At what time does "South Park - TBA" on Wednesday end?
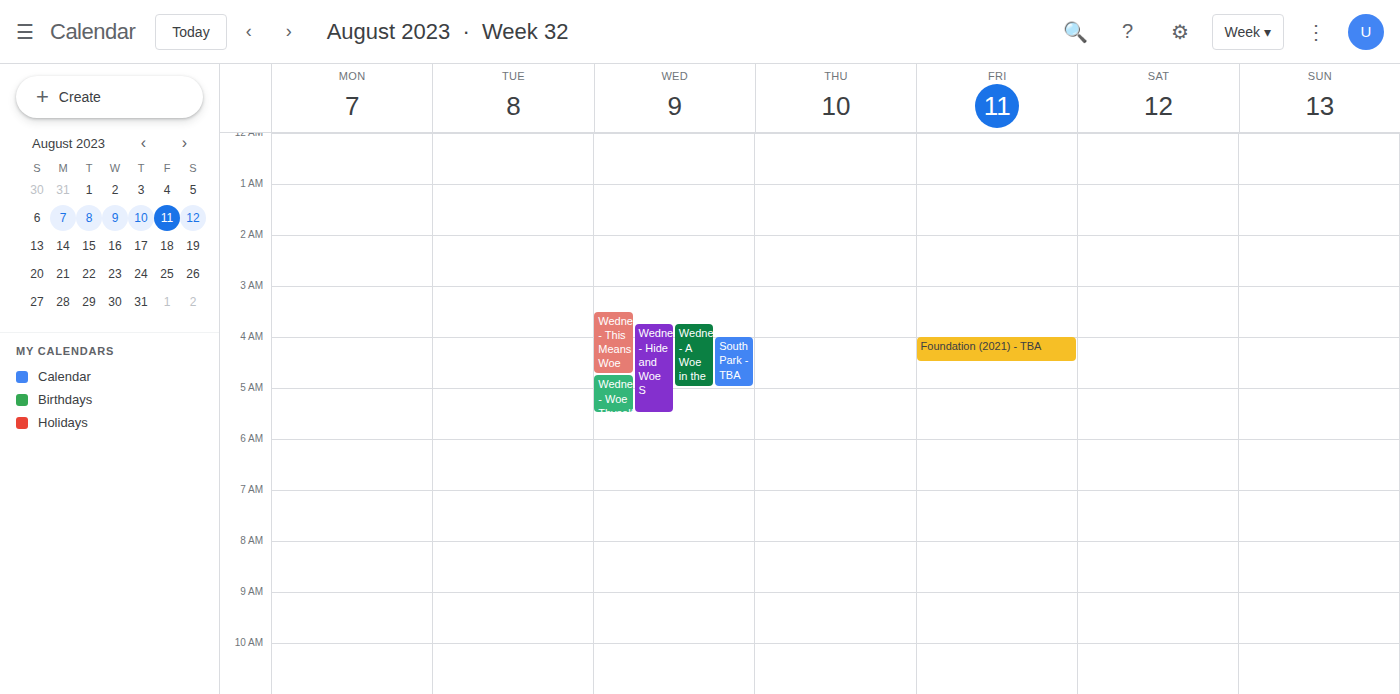
5:00 AM